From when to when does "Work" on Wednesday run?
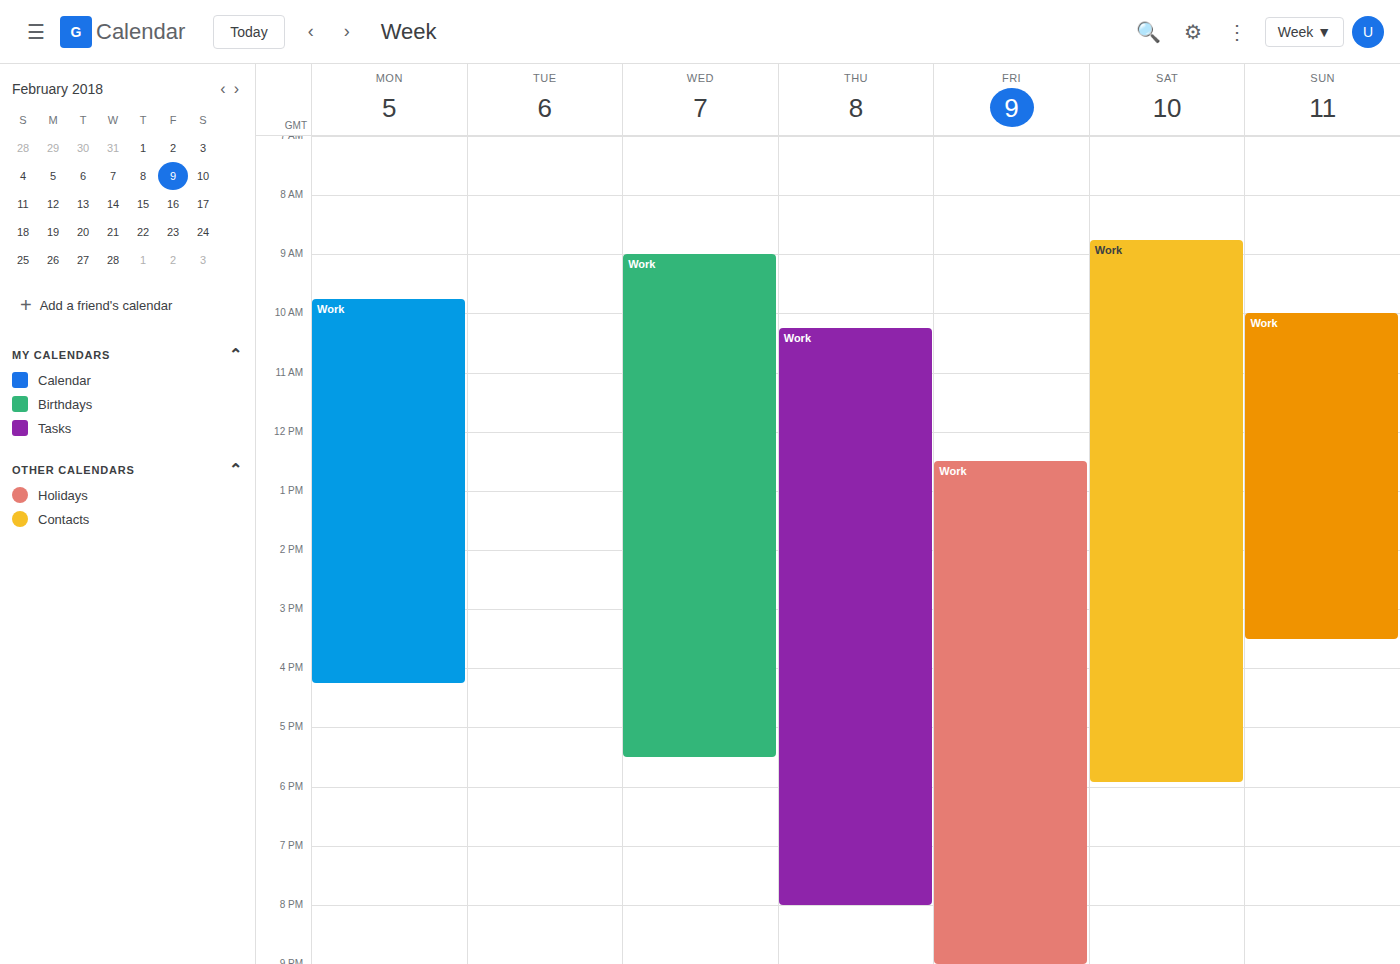
9:00 AM to 5:30 PM